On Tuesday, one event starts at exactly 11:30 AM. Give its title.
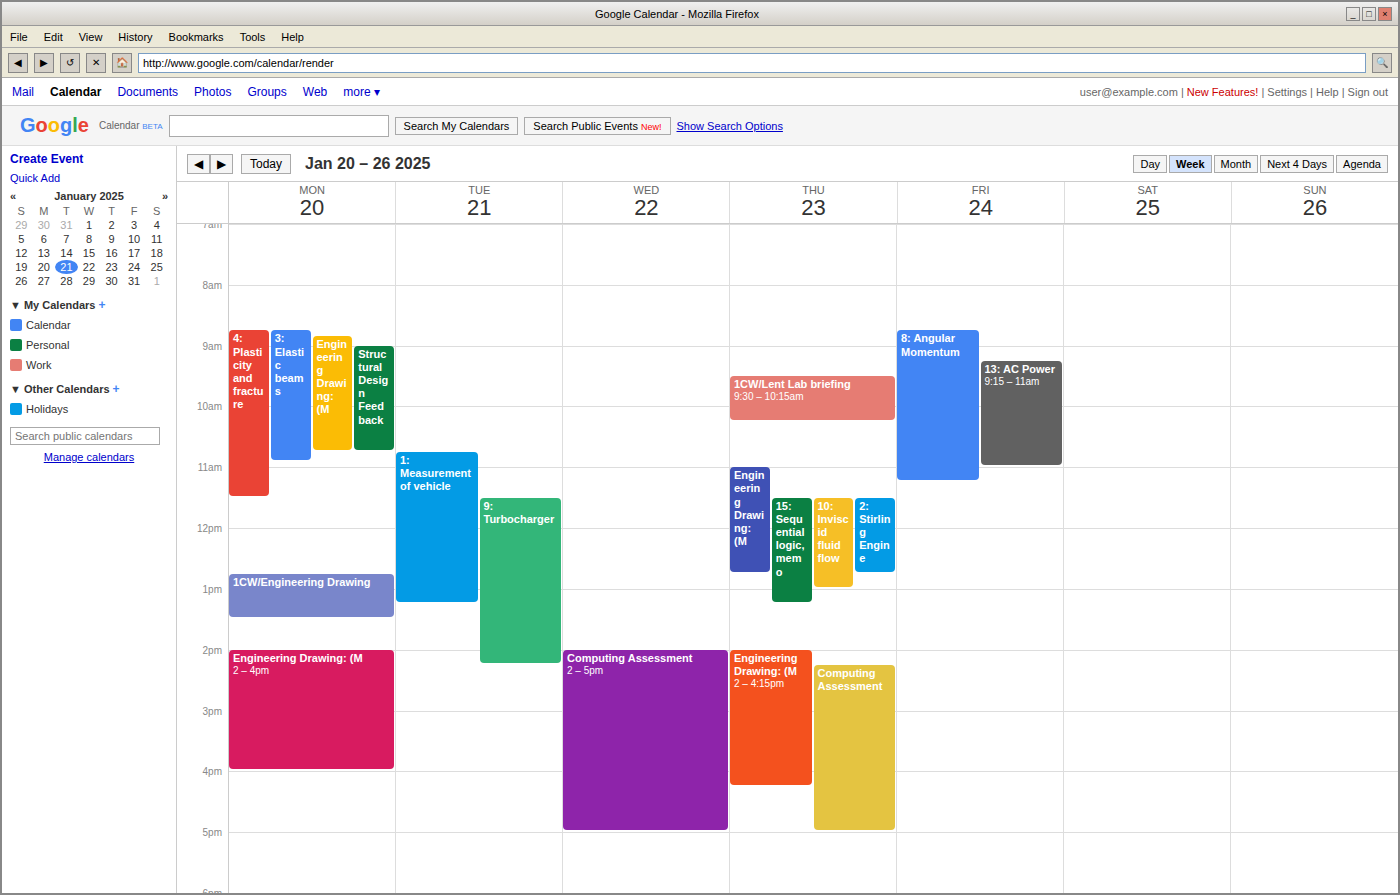
"9: Turbocharger"